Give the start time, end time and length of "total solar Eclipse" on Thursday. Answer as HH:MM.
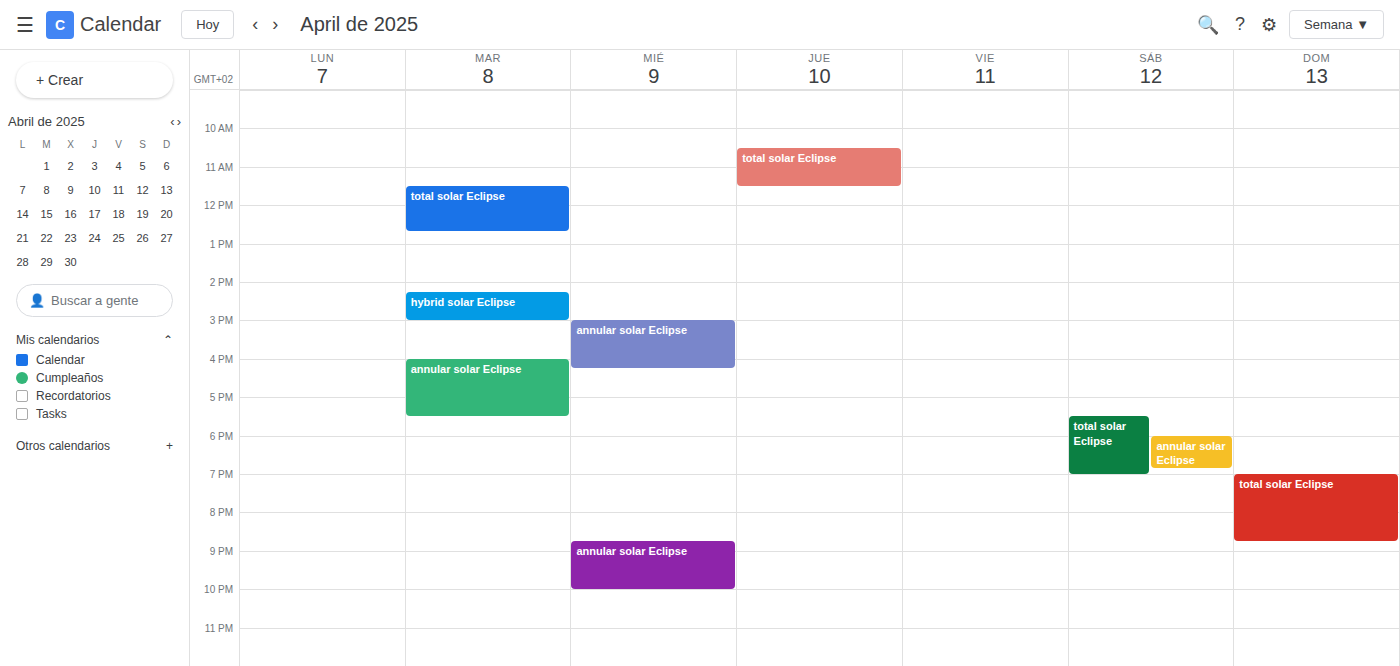
10:30 to 11:30, 1 hour